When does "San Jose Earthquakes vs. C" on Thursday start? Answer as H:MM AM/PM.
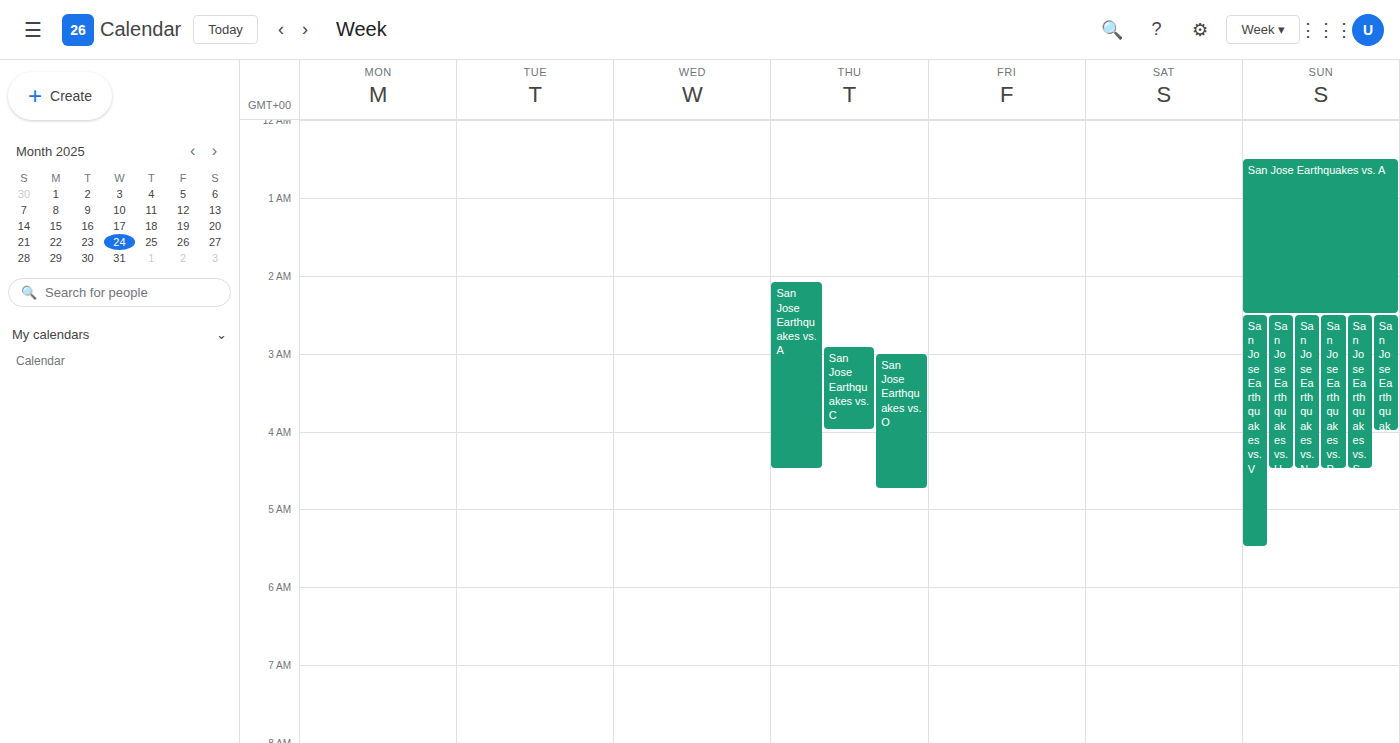
2:55 AM